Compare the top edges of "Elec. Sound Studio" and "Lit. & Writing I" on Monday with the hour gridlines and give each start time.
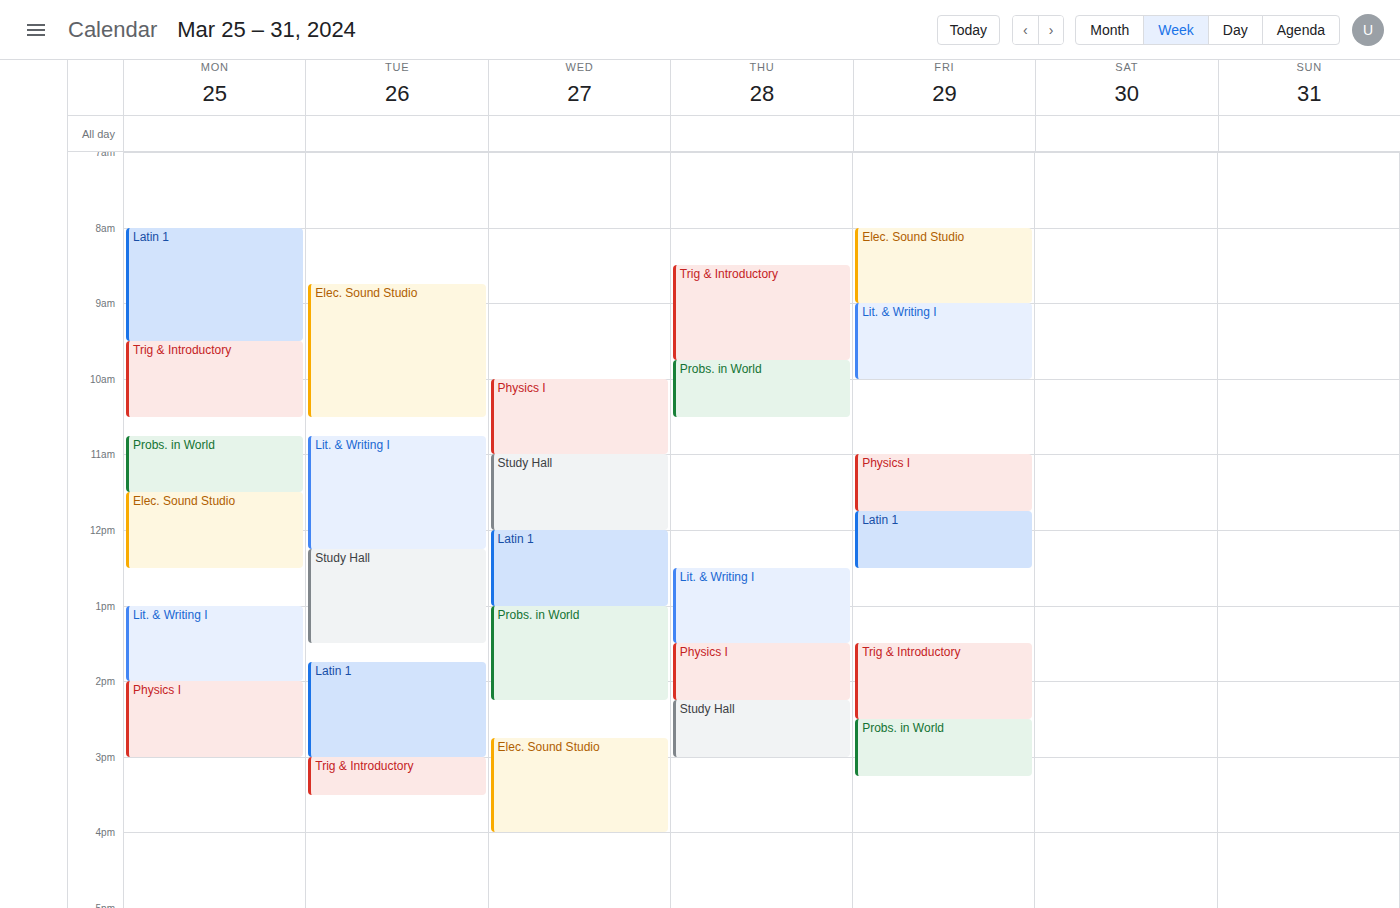
"Elec. Sound Studio": 11:30 AM, halfway between the 11 AM and 12 PM lines. "Lit. & Writing I": 1:00 PM, exactly on the 1 PM line.